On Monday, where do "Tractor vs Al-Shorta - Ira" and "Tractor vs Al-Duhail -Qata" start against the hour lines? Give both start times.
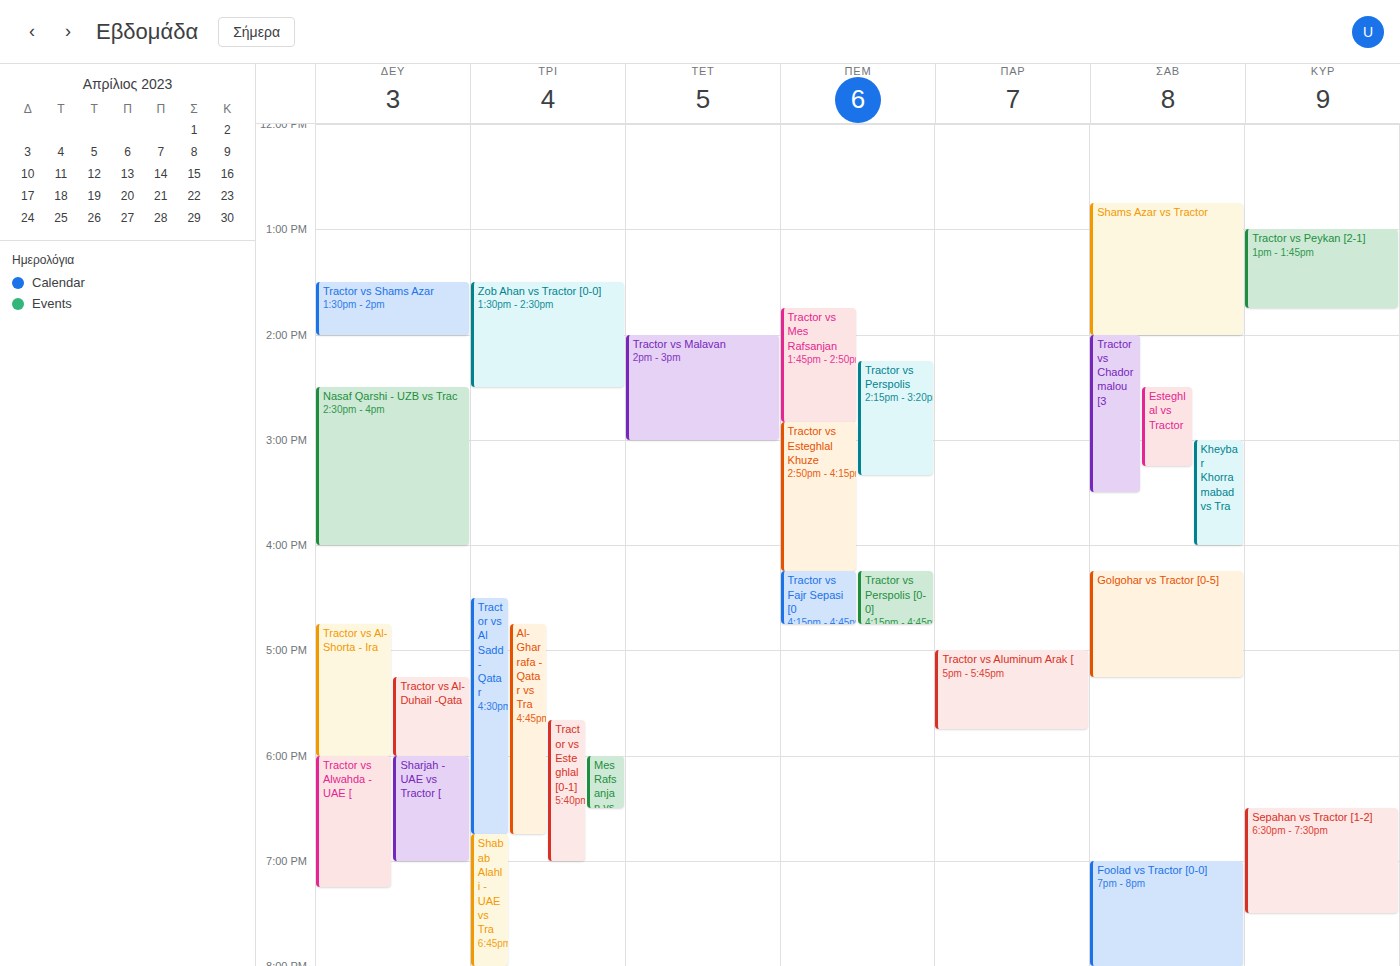
"Tractor vs Al-Shorta - Ira": 4:45 PM, neither: three quarters of the way from the 4 PM line to the 5 PM line. "Tractor vs Al-Duhail -Qata": 5:15 PM, neither: a quarter of the way from the 5 PM line to the 6 PM line.